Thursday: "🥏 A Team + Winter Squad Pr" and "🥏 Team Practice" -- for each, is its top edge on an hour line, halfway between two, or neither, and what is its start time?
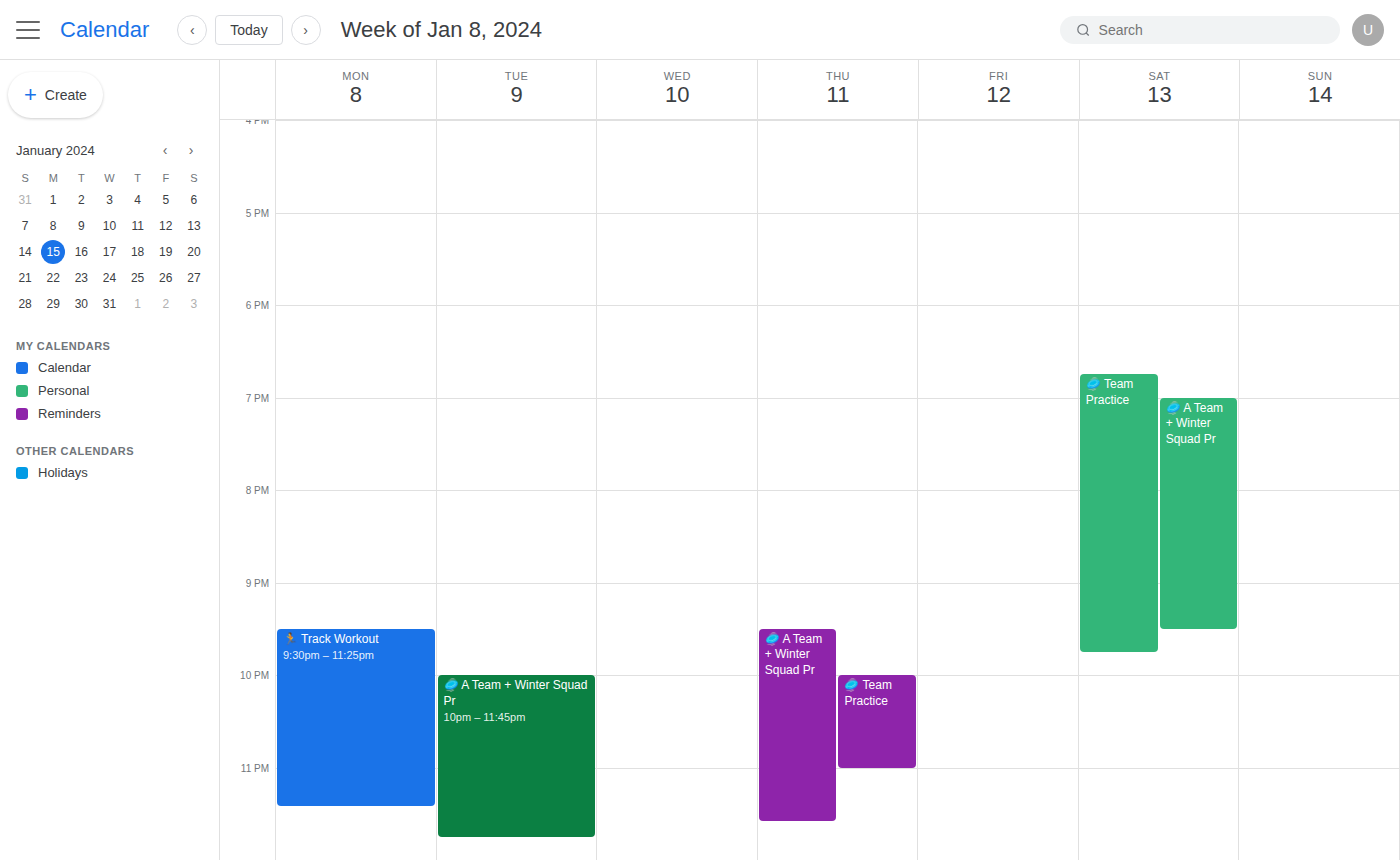
"🥏 A Team + Winter Squad Pr": 9:30 PM, halfway between the 9 PM and 10 PM lines. "🥏 Team Practice": 10:00 PM, exactly on the 10 PM line.